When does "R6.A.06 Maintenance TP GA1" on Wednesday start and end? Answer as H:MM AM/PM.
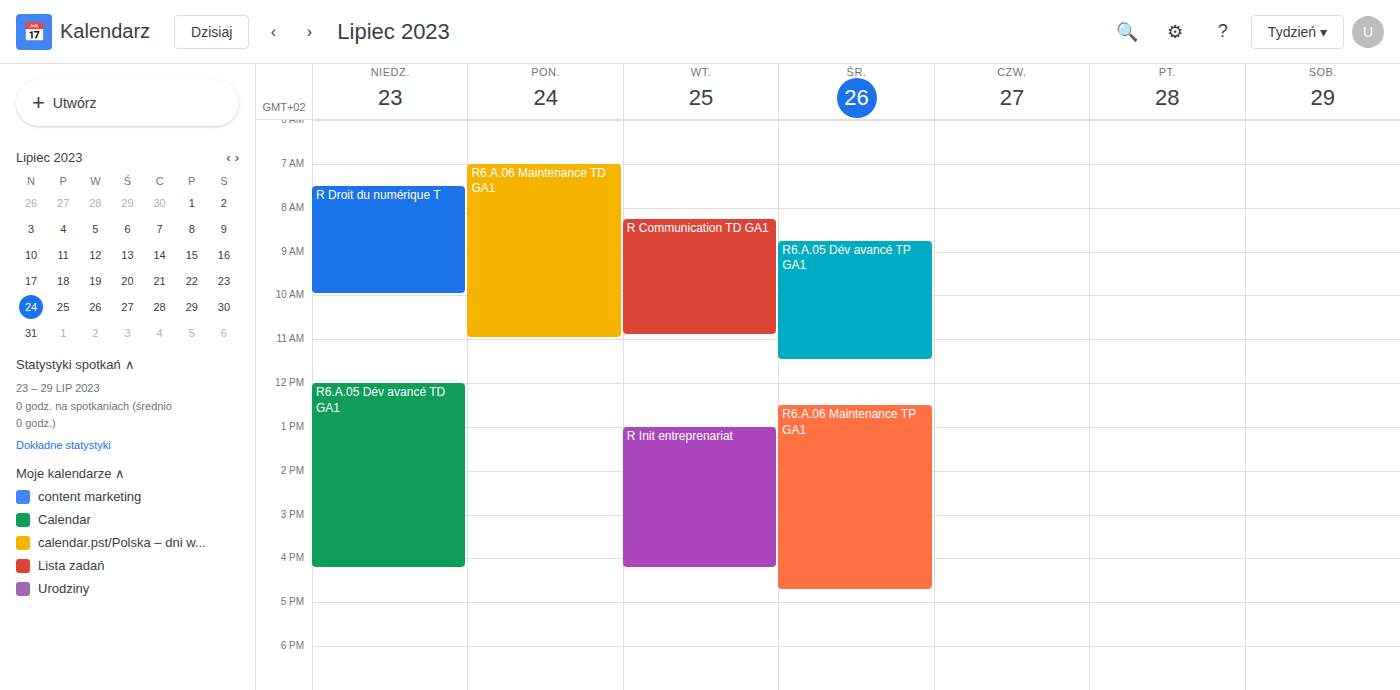
12:30 PM to 4:45 PM